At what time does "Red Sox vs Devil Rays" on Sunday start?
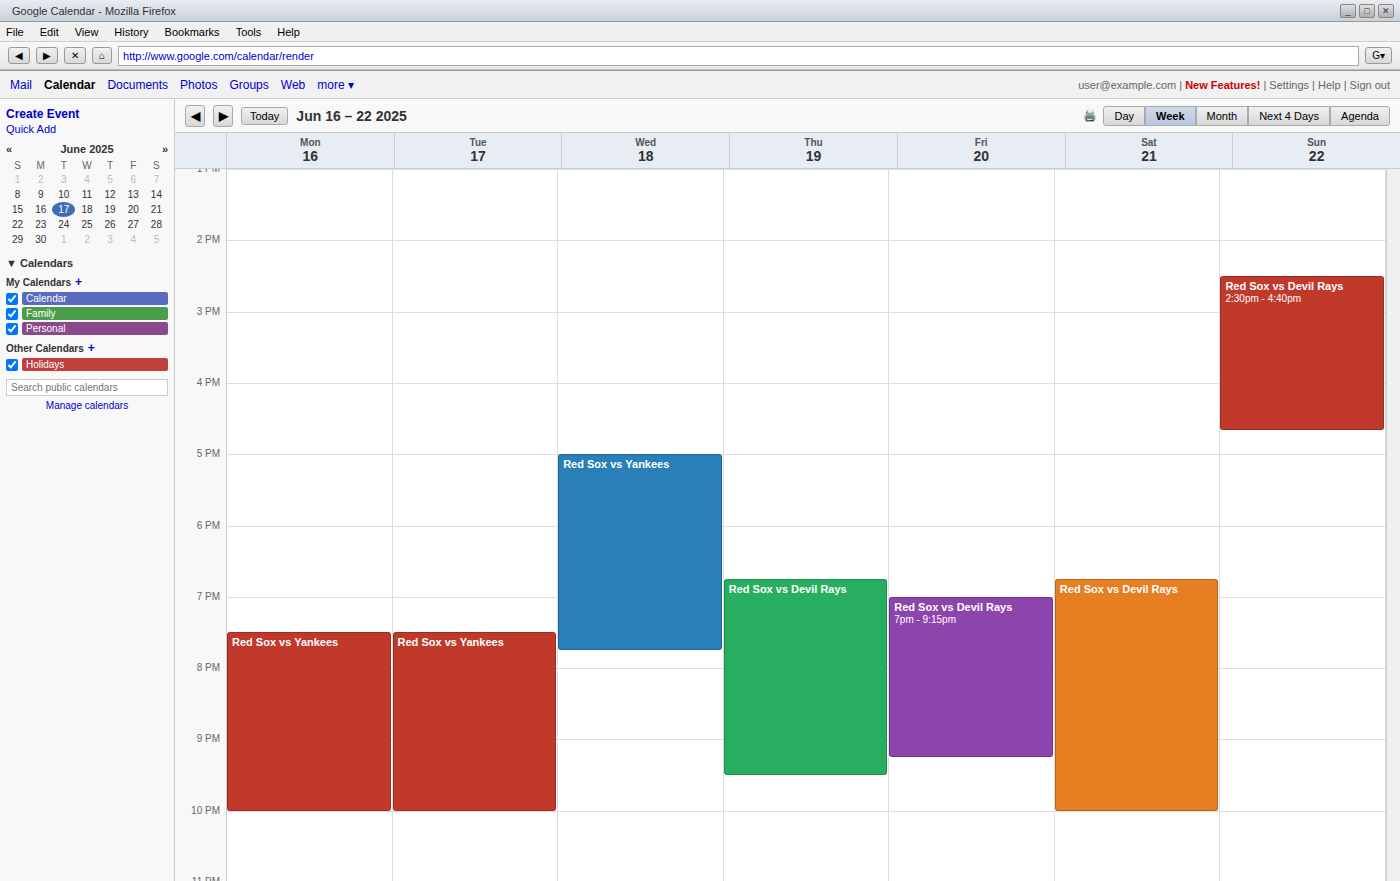
2:30 PM